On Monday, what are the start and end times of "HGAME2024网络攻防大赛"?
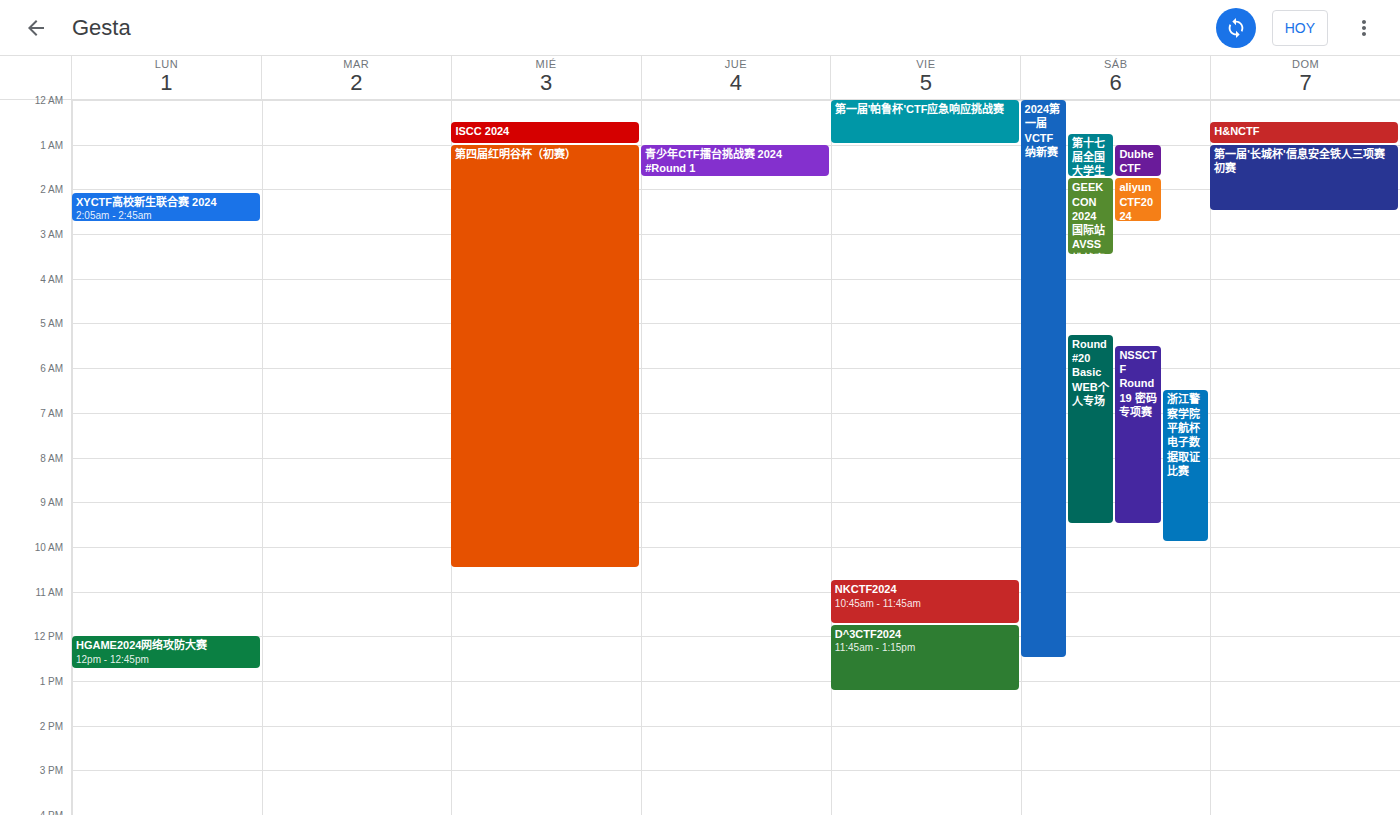
12:00 to 12:45